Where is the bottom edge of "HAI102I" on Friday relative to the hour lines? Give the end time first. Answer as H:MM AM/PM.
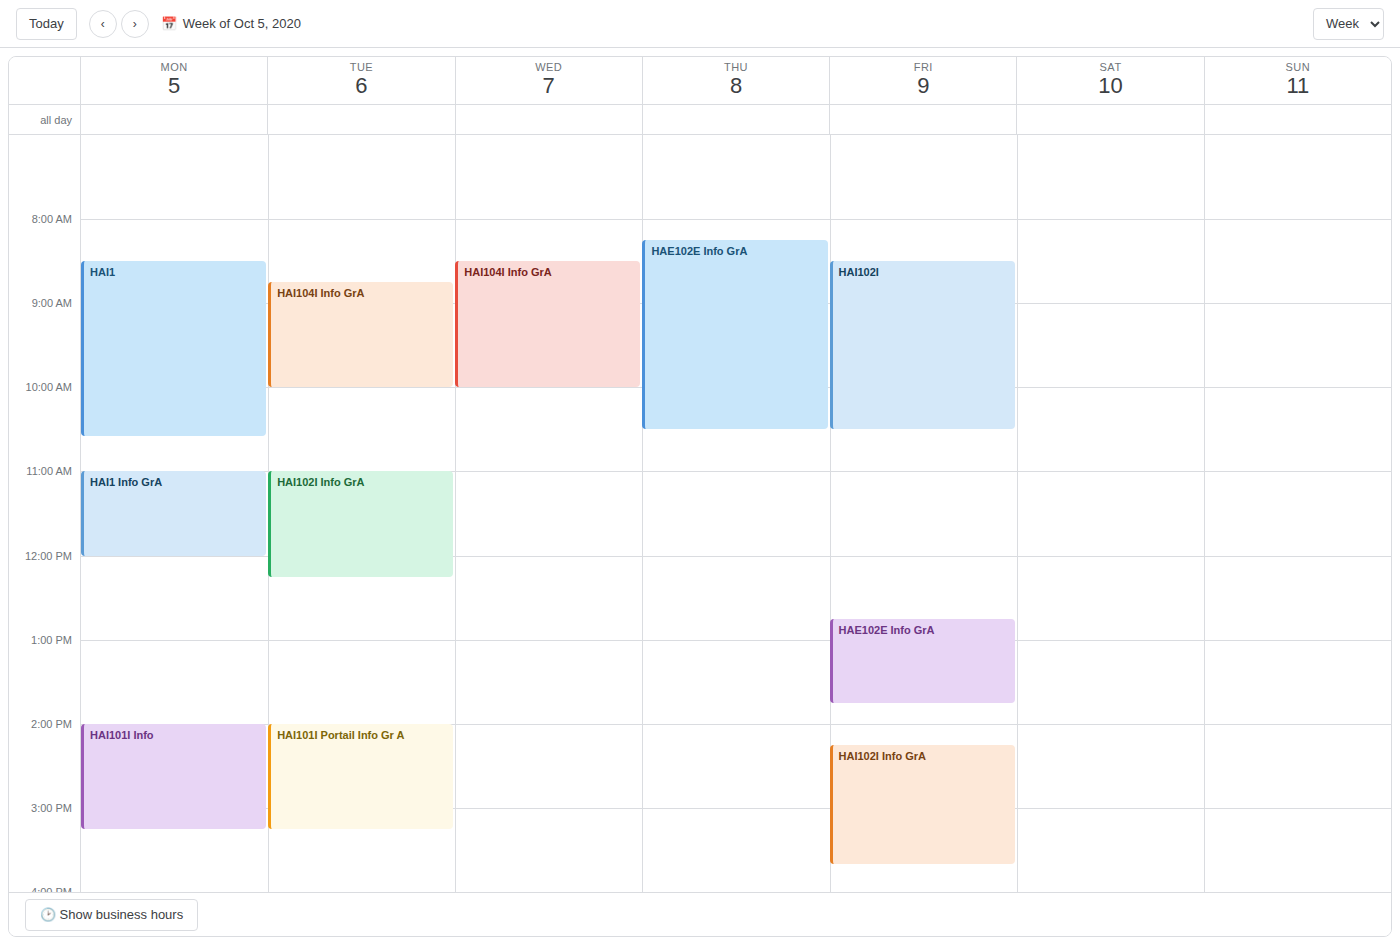
10:30 AM -- halfway between the 10 AM and 11 AM lines.